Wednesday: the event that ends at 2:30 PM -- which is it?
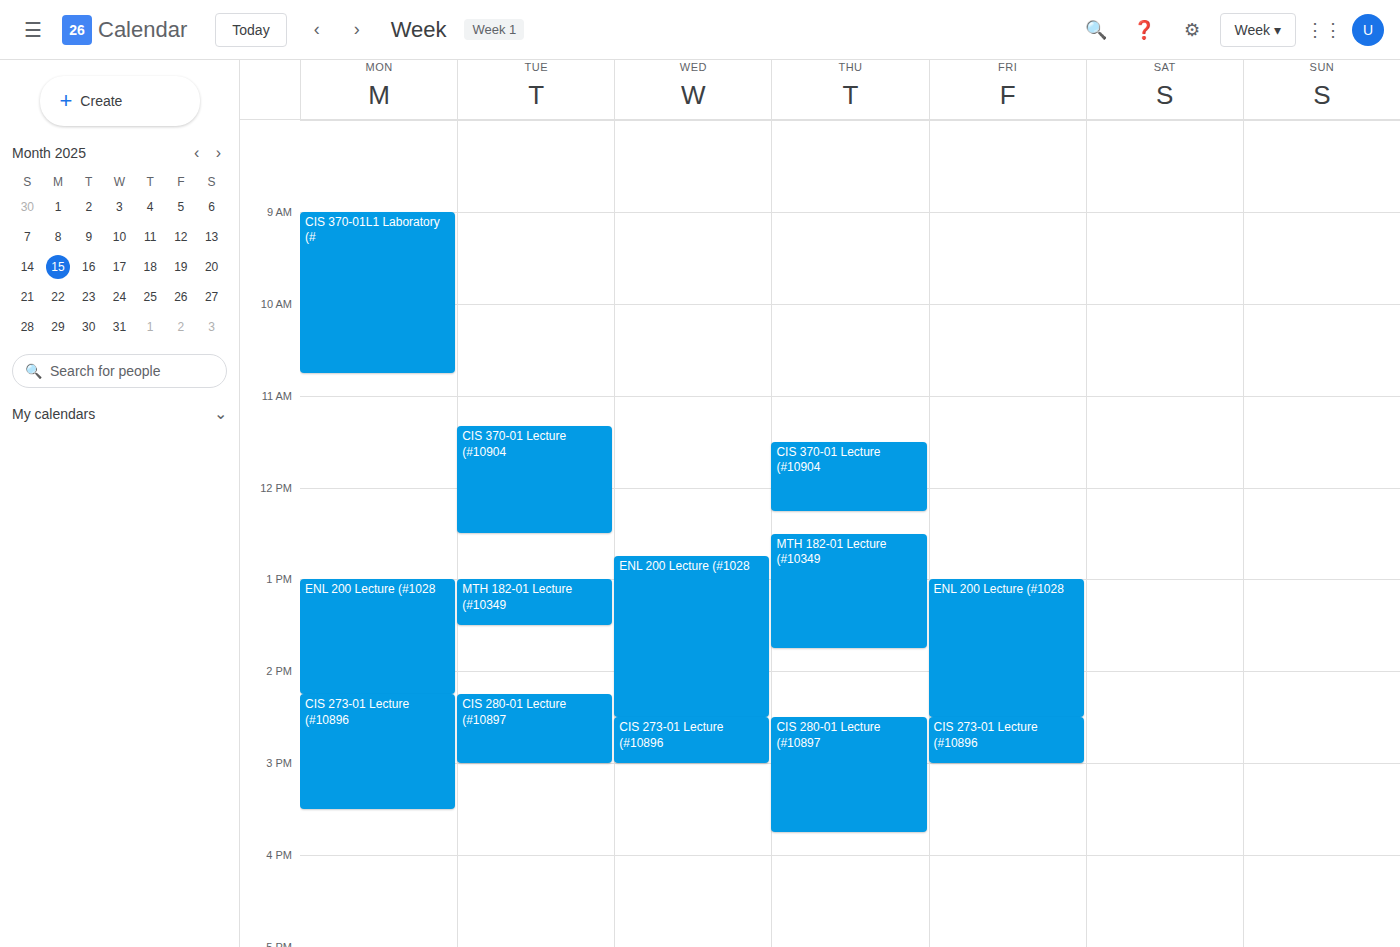
"ENL 200 Lecture (#1028"